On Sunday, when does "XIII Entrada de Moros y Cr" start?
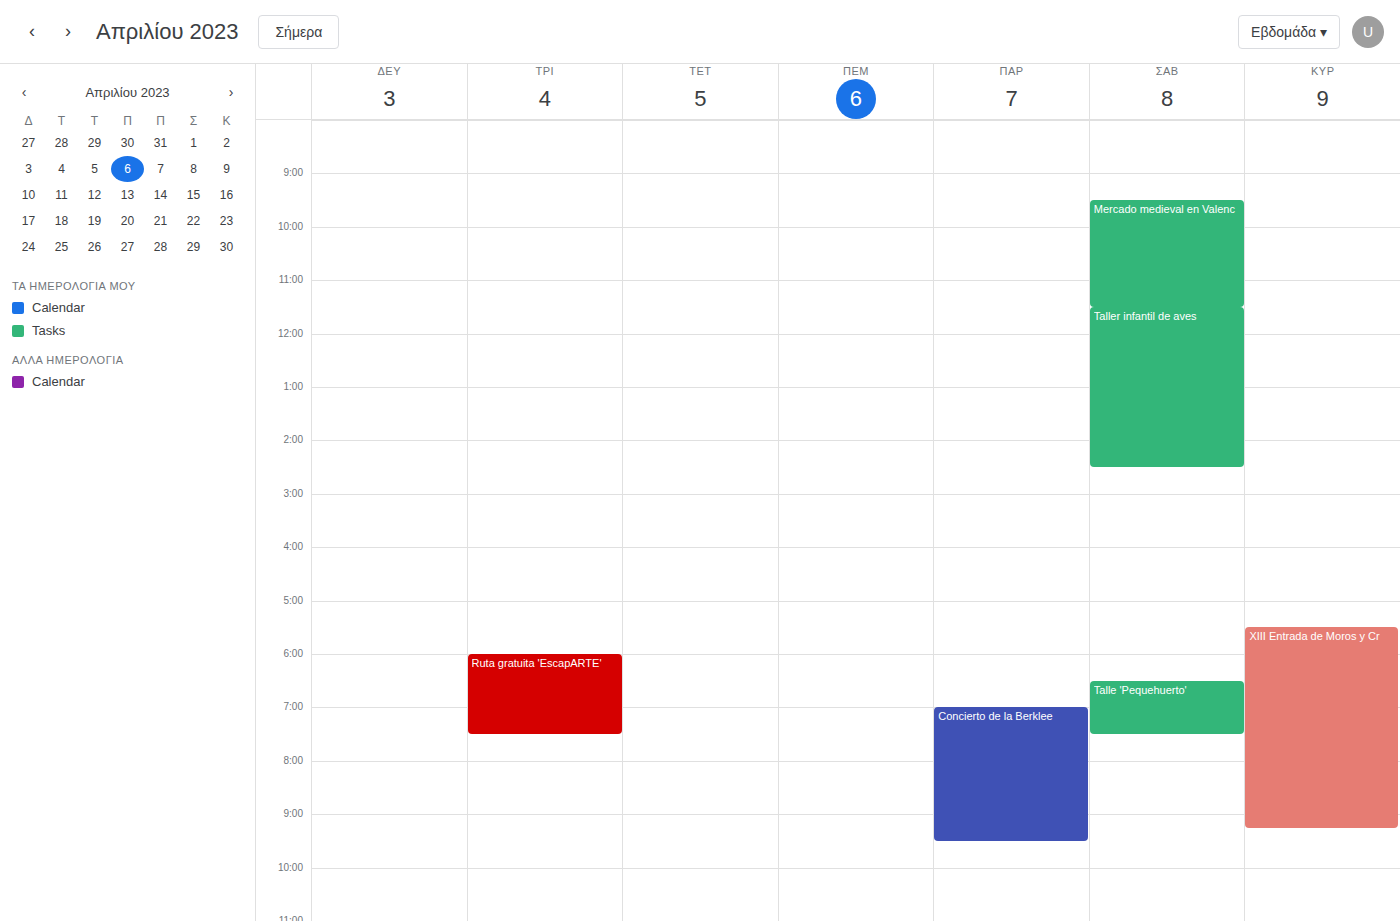
5:30 PM